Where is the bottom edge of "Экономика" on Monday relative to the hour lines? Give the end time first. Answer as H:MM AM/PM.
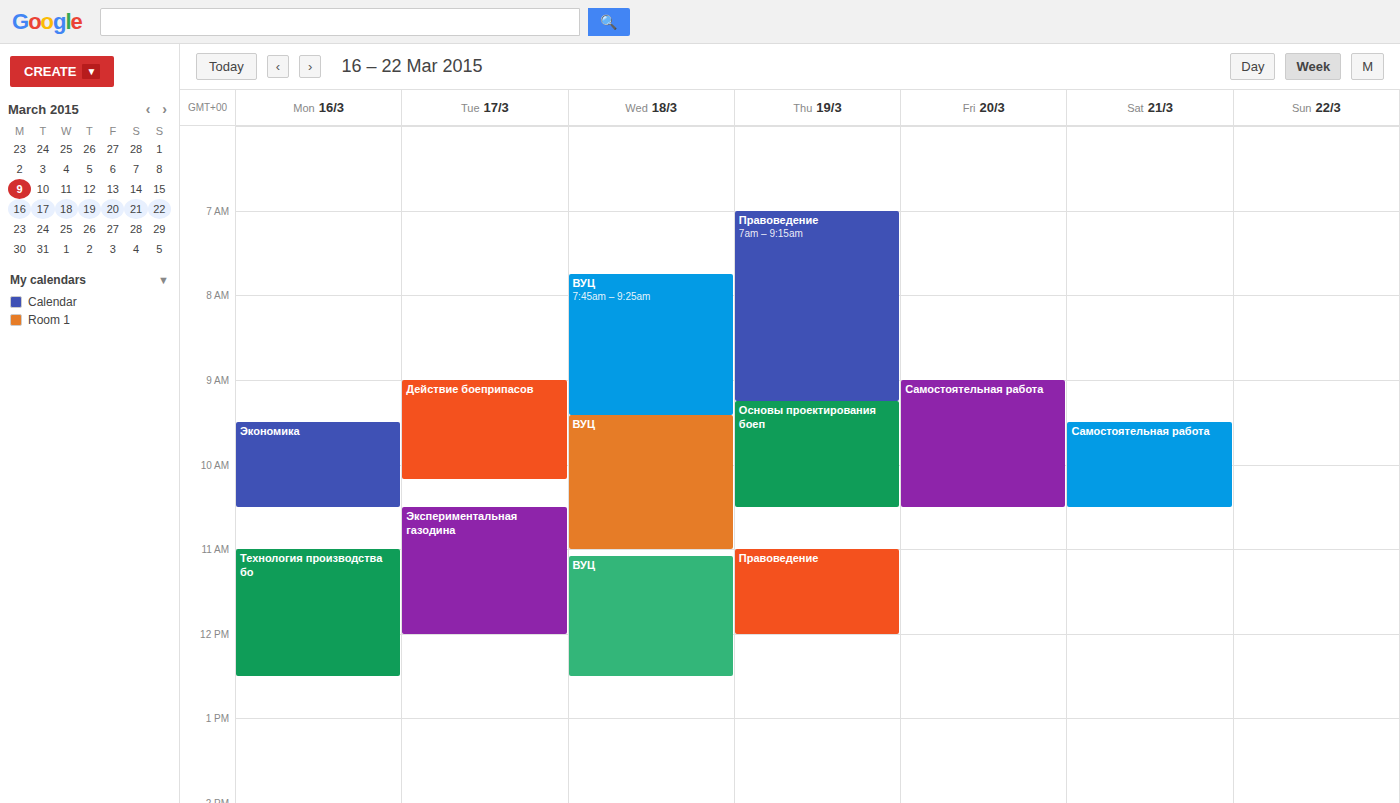
10:30 AM -- halfway between the 10 AM and 11 AM lines.